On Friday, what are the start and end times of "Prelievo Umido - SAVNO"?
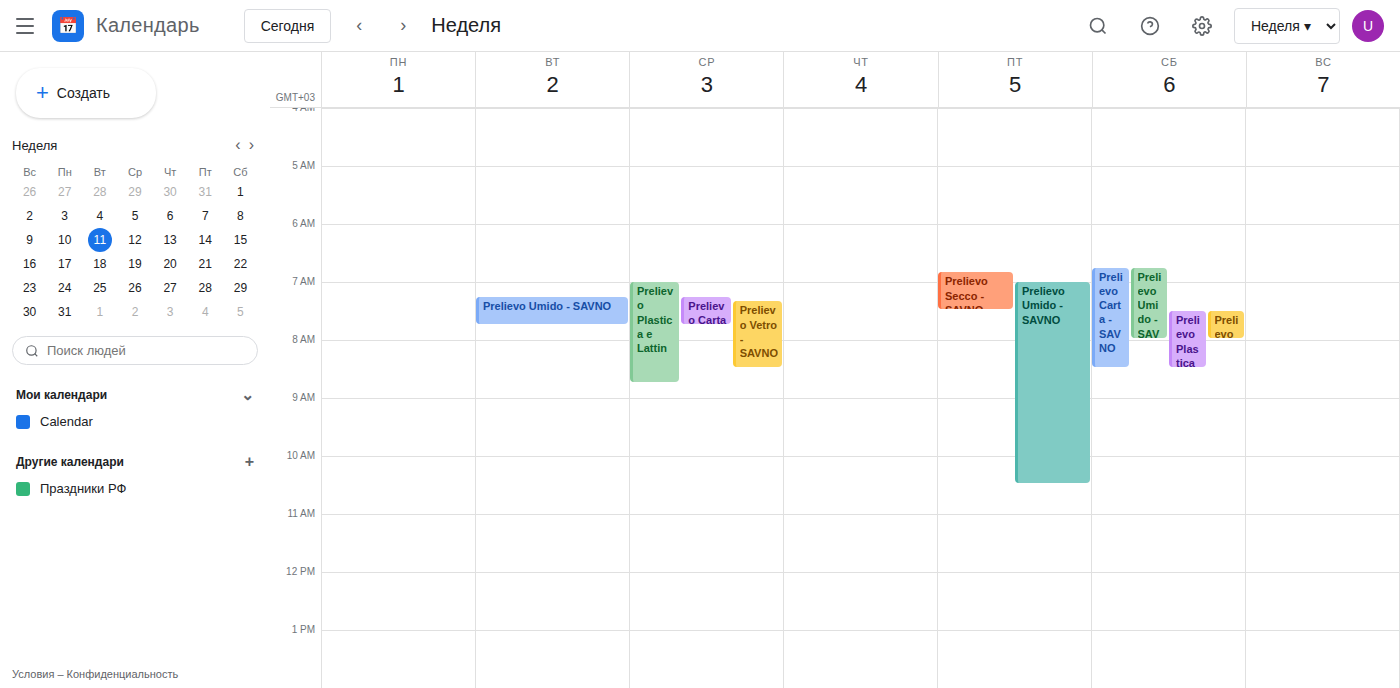
7:00 AM to 10:30 AM